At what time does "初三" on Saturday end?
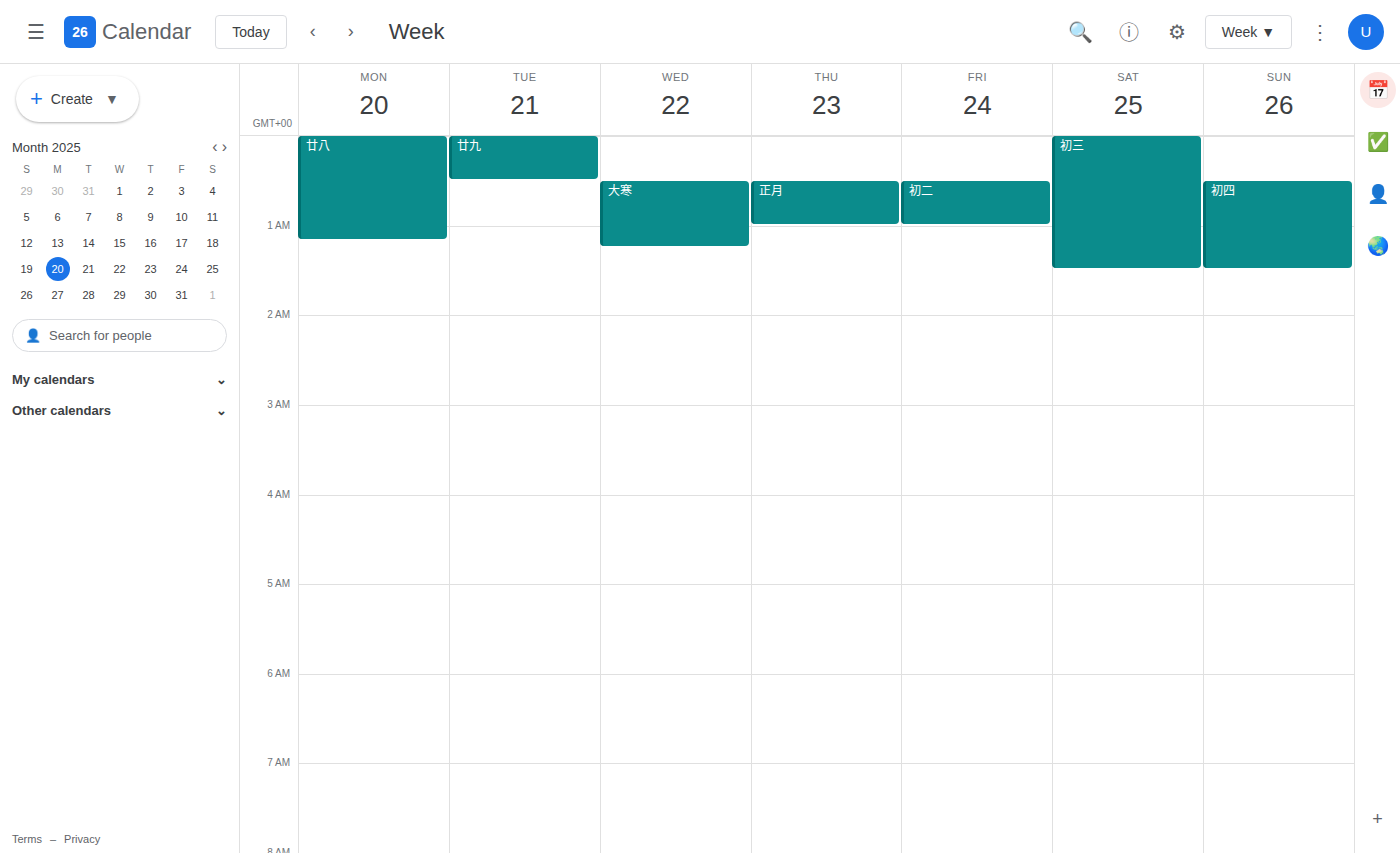
1:30 AM